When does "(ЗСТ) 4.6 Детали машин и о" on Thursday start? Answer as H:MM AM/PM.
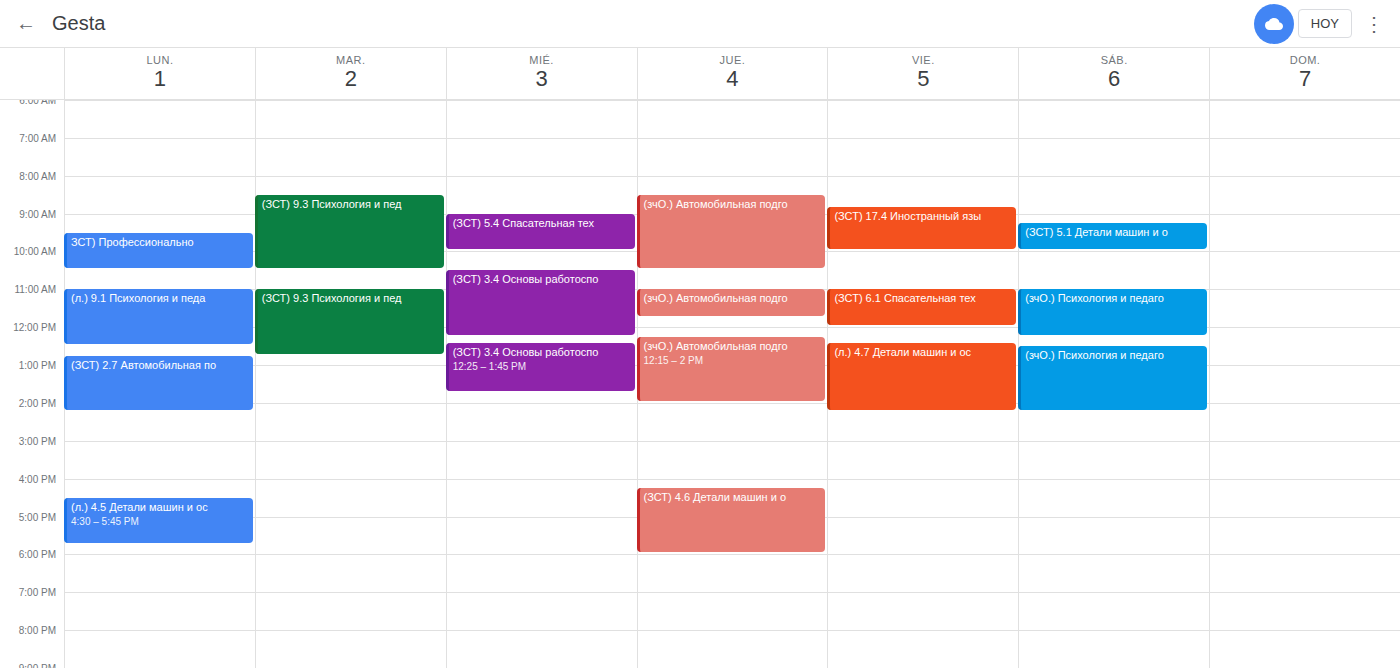
4:15 PM